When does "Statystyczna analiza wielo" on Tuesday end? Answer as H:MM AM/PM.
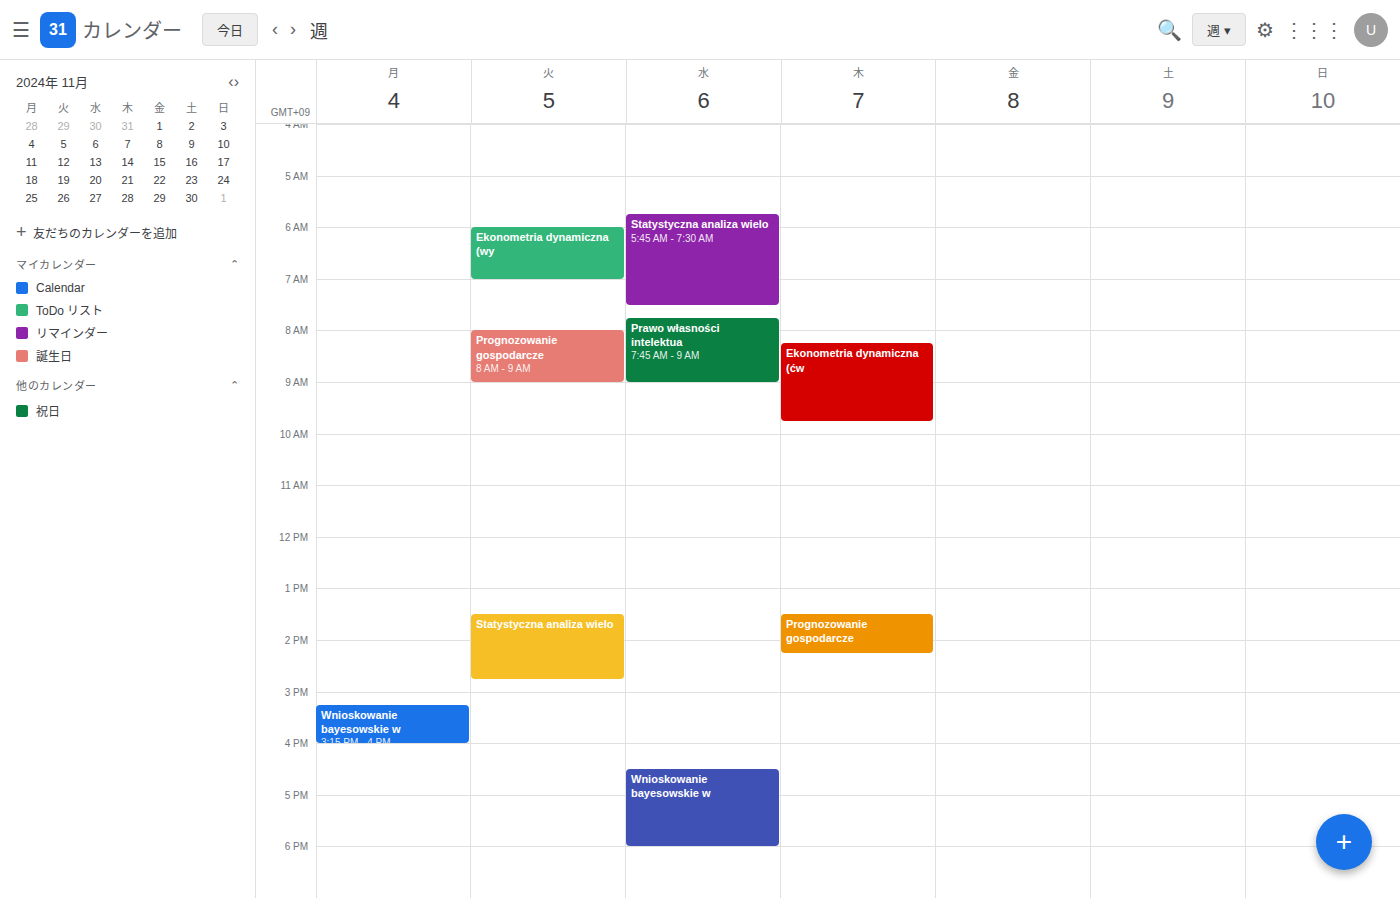
2:45 PM